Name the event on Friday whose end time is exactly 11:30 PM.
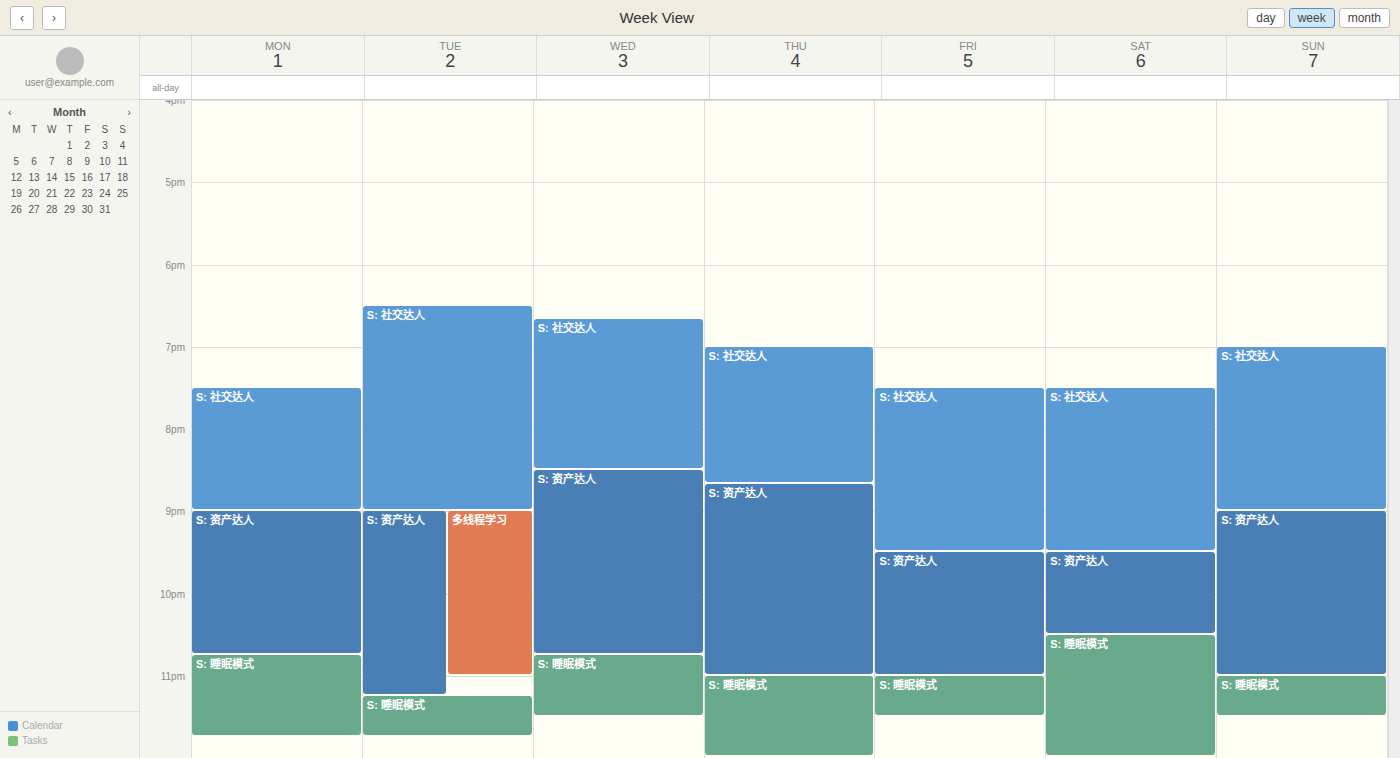
"S: 睡眠模式"